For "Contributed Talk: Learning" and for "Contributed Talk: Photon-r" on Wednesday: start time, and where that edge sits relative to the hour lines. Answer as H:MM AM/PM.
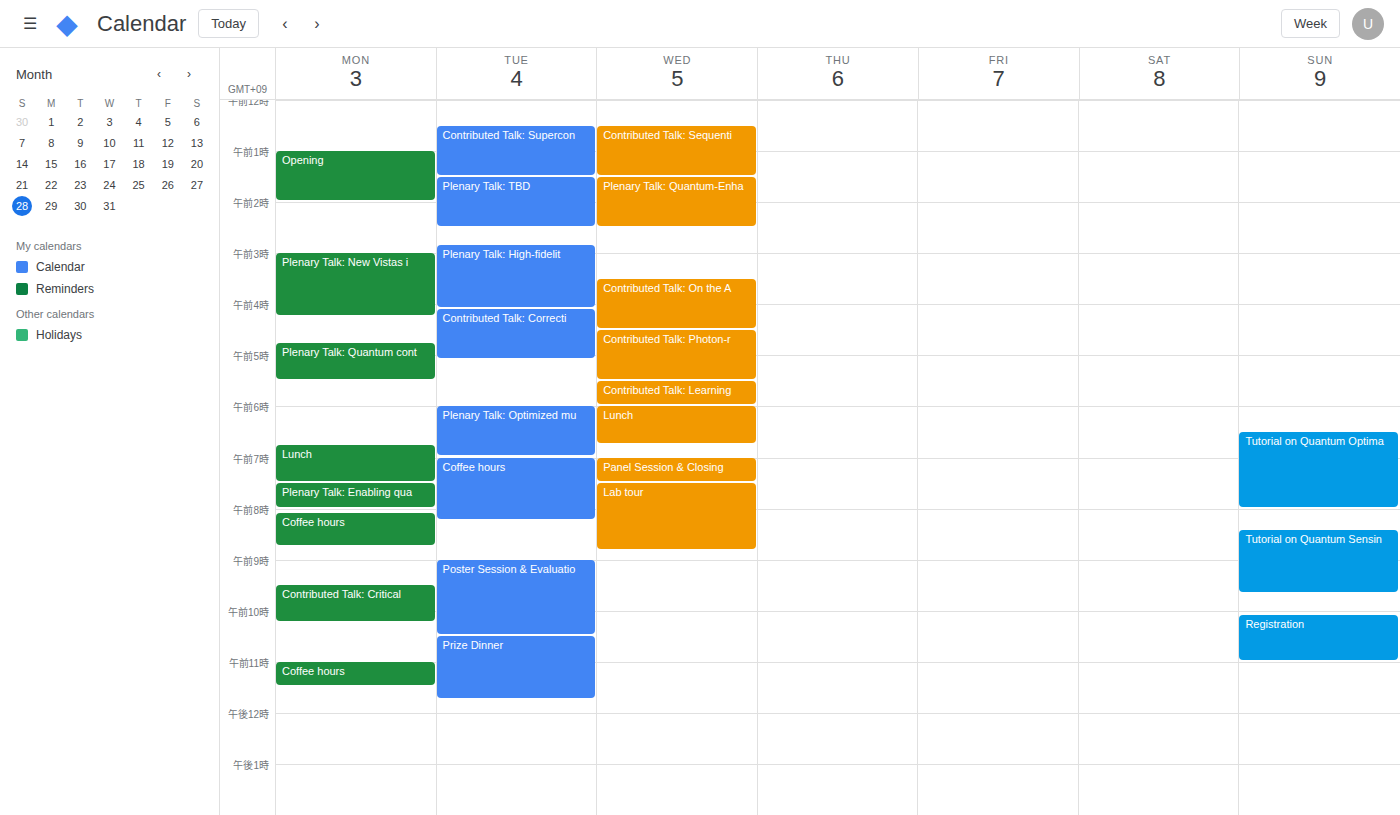
"Contributed Talk: Learning": 5:30 AM, halfway between the 5 AM and 6 AM lines. "Contributed Talk: Photon-r": 4:30 AM, halfway between the 4 AM and 5 AM lines.